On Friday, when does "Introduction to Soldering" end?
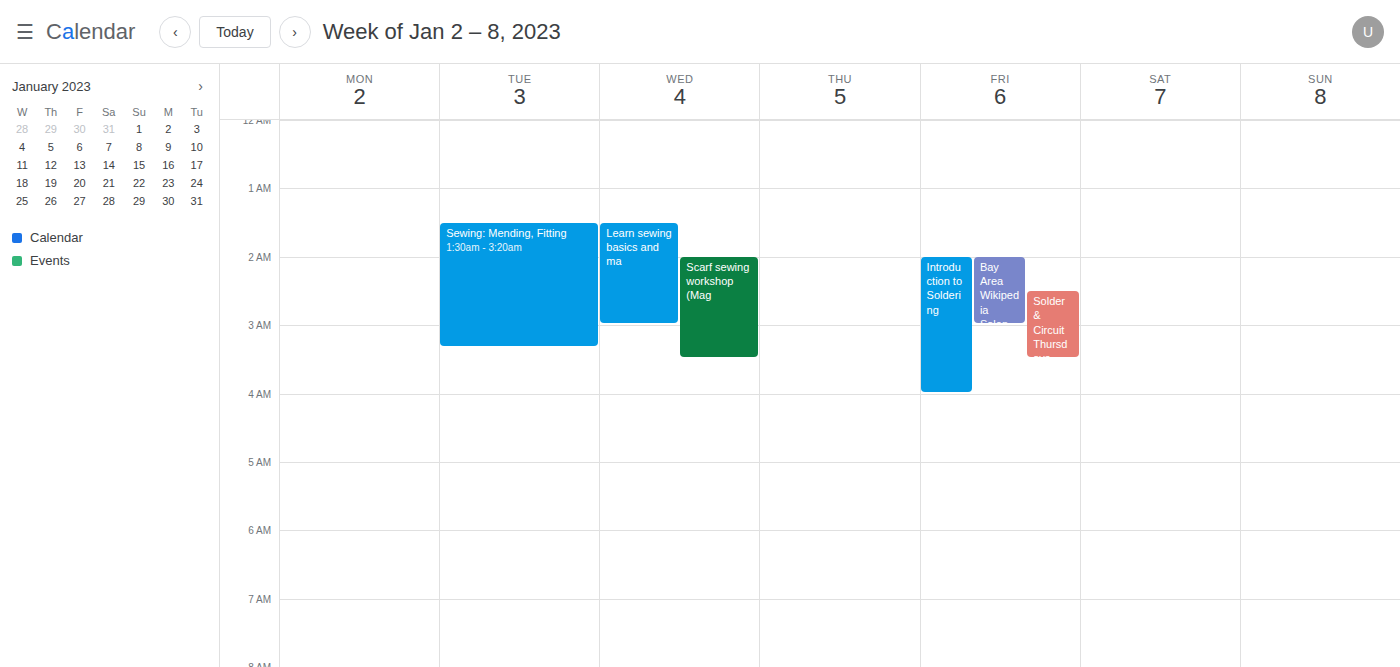
04:00